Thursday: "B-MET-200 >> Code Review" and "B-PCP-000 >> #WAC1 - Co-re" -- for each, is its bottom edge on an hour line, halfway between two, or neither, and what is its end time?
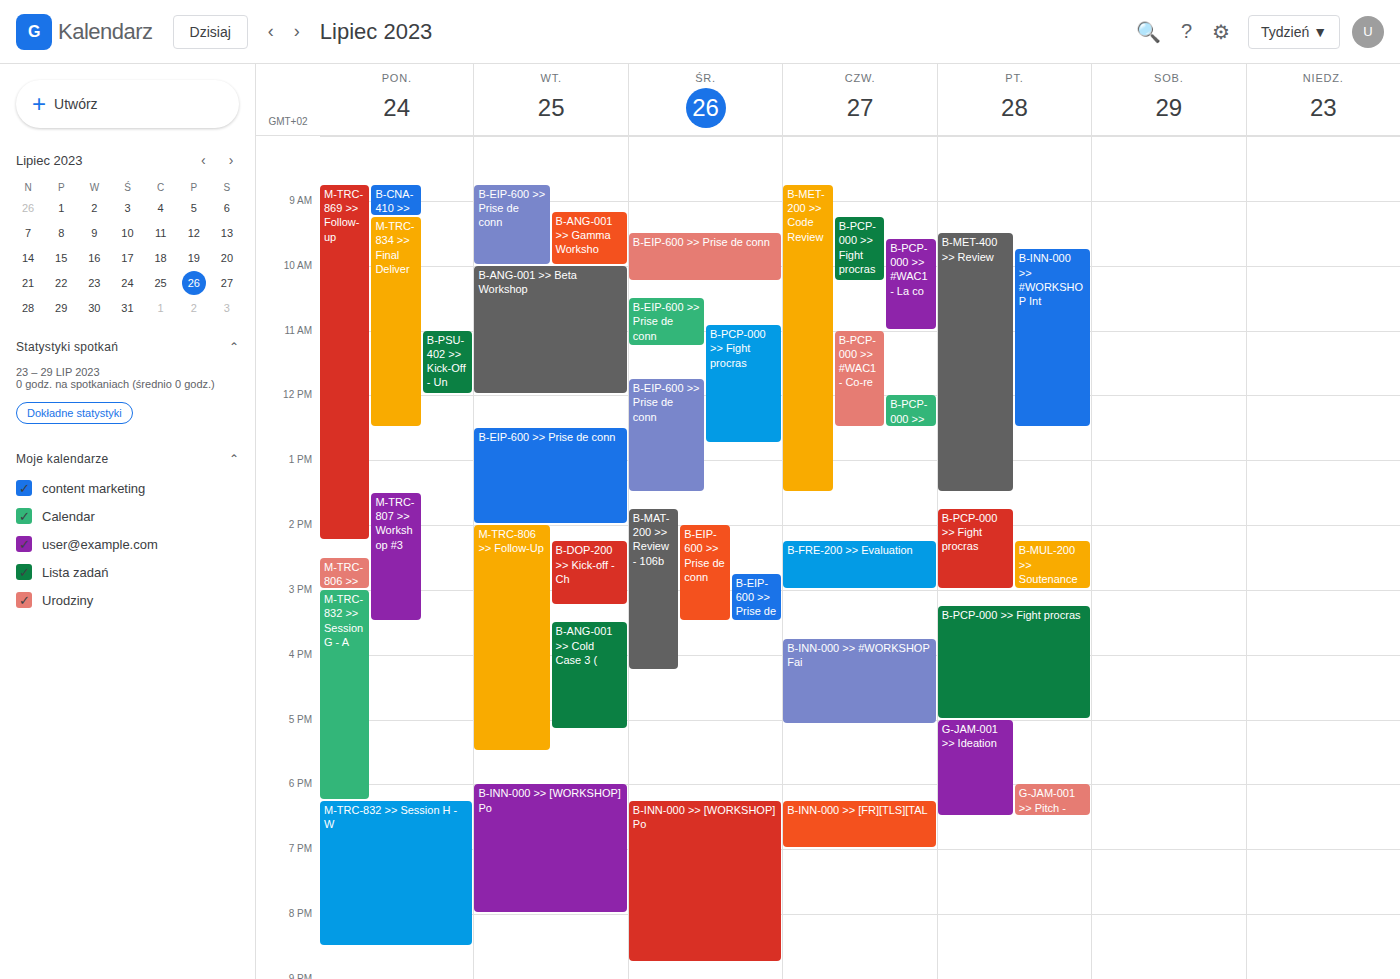
"B-MET-200 >> Code Review": 1:30 PM, halfway between the 1 PM and 2 PM lines. "B-PCP-000 >> #WAC1 - Co-re": 12:30 PM, halfway between the 12 PM and 1 PM lines.